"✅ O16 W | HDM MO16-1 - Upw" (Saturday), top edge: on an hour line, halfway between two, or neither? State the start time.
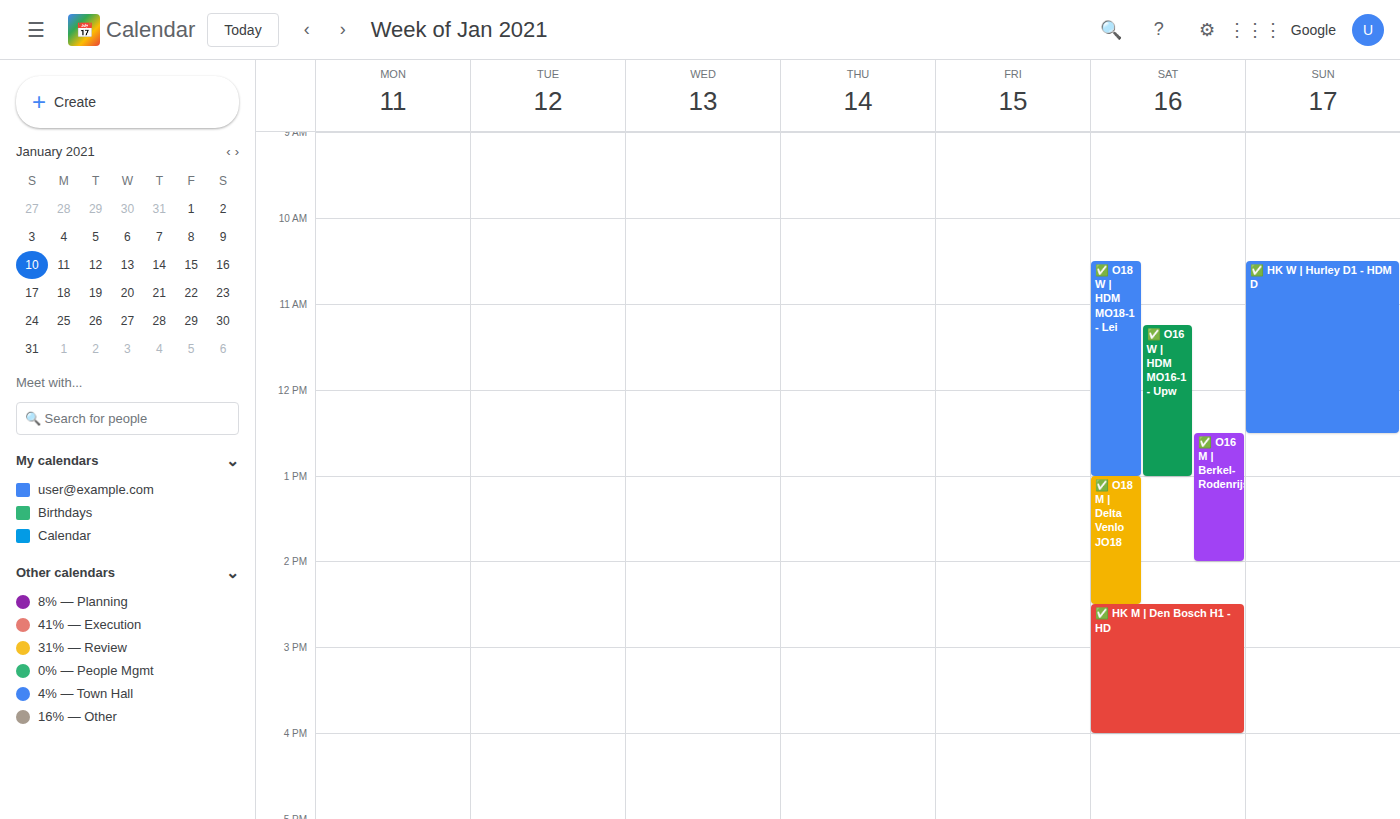
11:15 AM -- neither: a quarter of the way from the 11 AM line to the 12 PM line.